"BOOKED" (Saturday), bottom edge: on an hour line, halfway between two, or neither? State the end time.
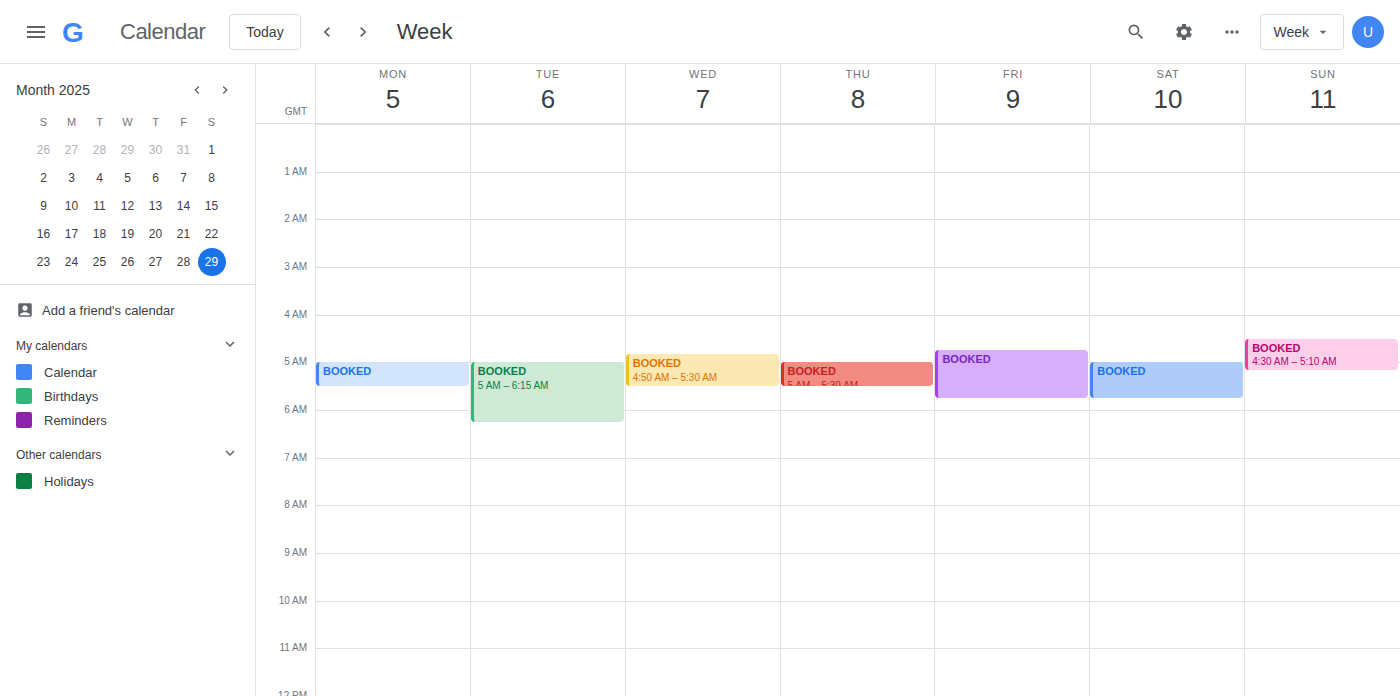
5:45 AM -- neither: three quarters of the way from the 5 AM line to the 6 AM line.